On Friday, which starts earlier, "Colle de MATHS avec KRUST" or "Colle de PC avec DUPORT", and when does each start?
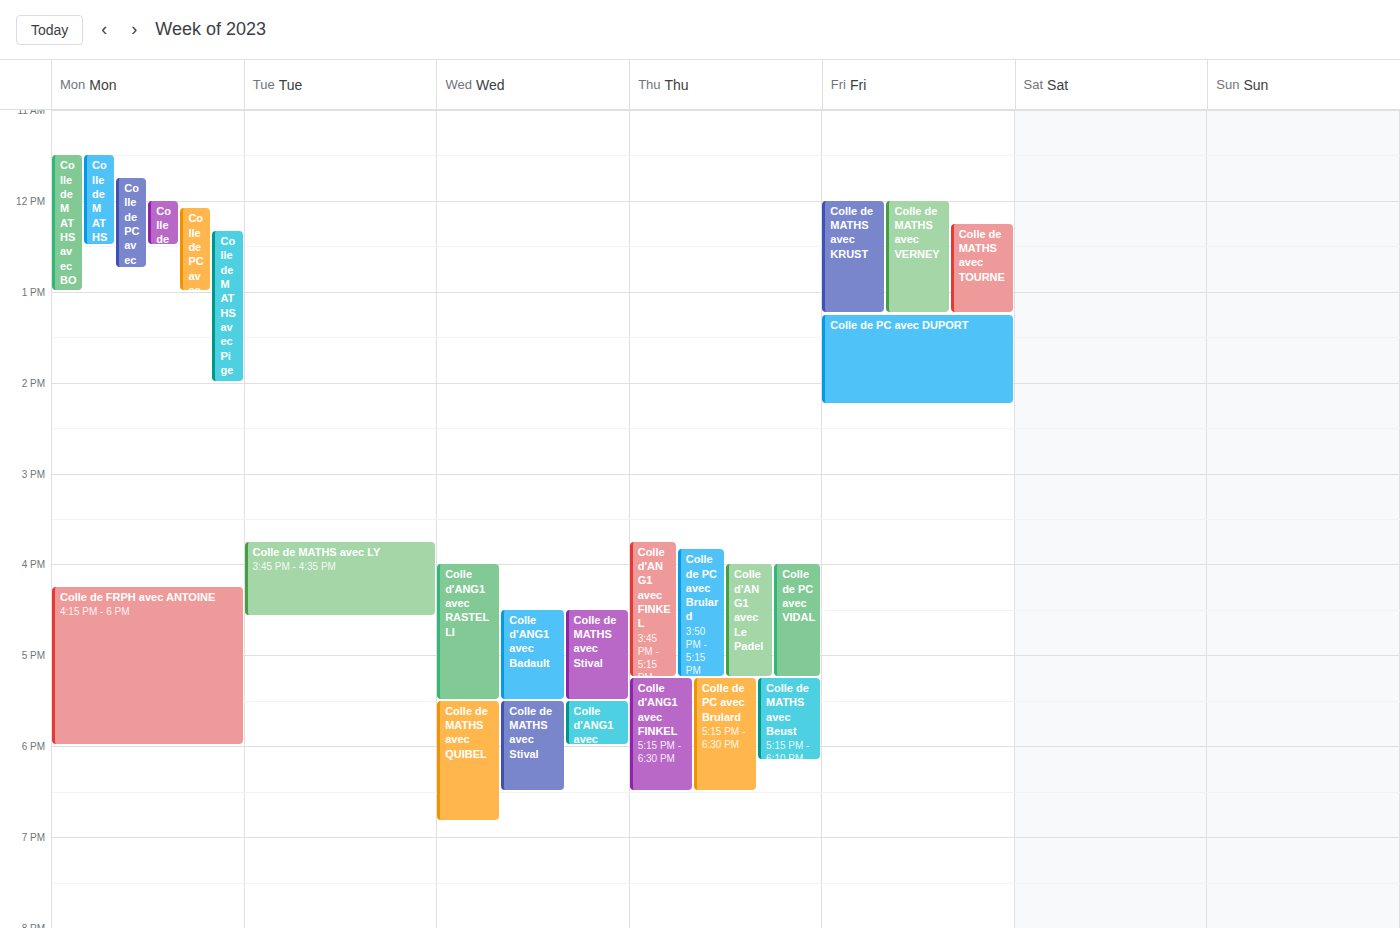
"Colle de MATHS avec KRUST" 12:00 PM; "Colle de PC avec DUPORT" 1:15 PM.